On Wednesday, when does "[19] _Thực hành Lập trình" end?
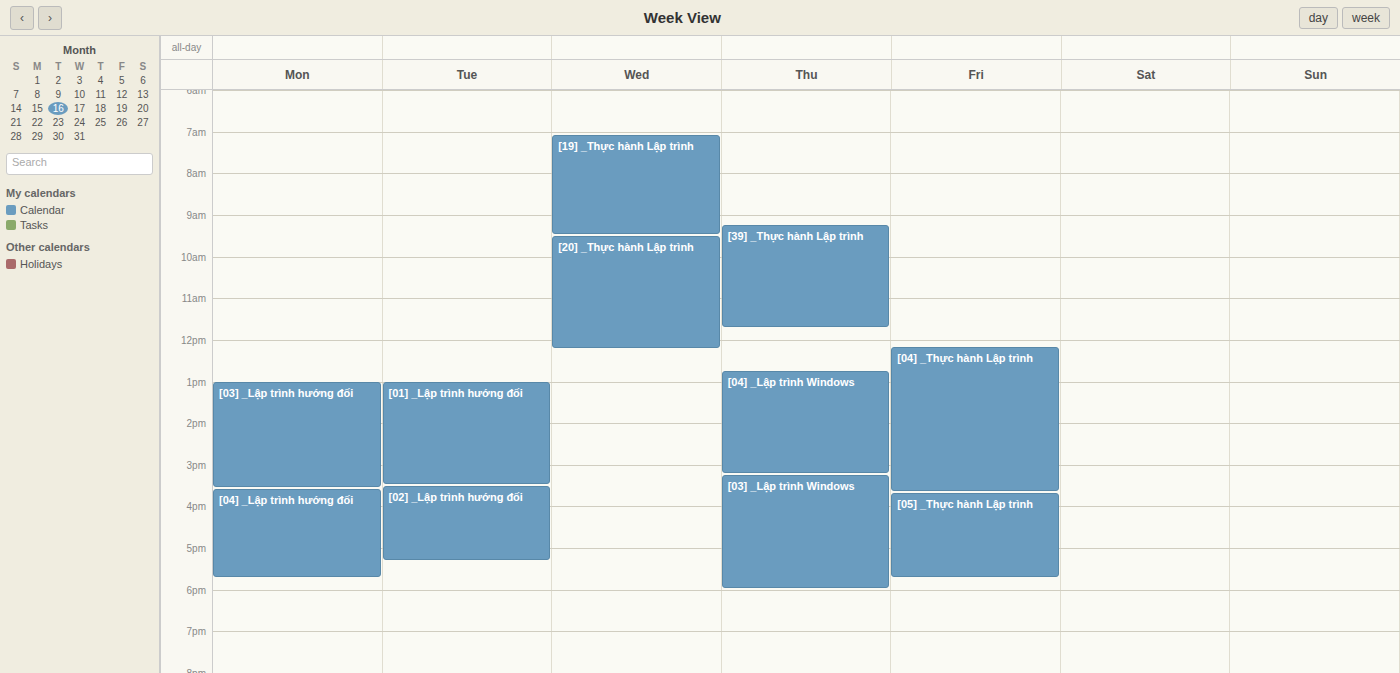
09:30